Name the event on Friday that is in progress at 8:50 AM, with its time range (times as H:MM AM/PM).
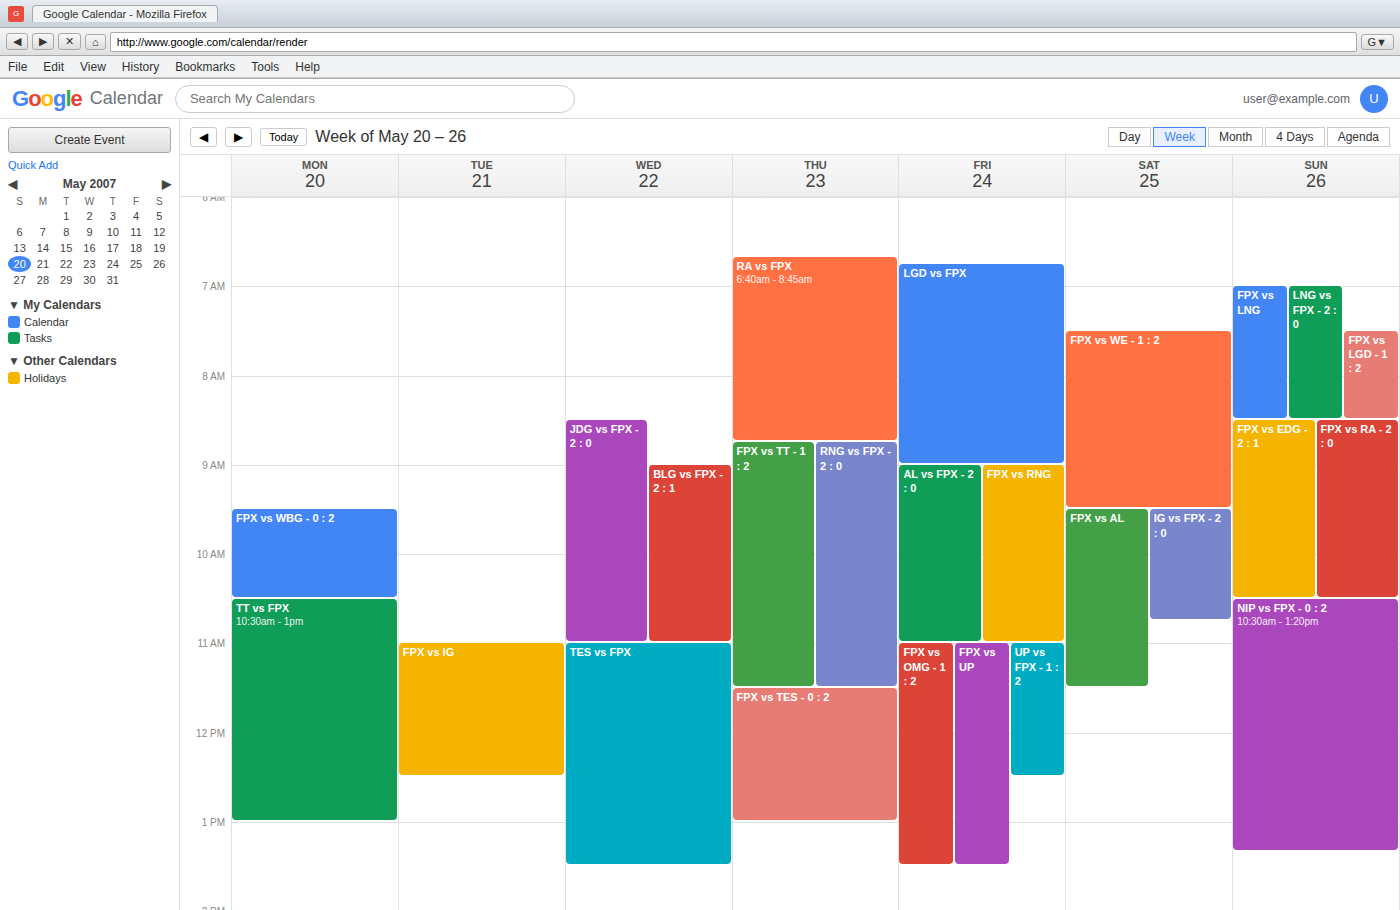
"LGD vs FPX", 6:45 AM to 9:00 AM